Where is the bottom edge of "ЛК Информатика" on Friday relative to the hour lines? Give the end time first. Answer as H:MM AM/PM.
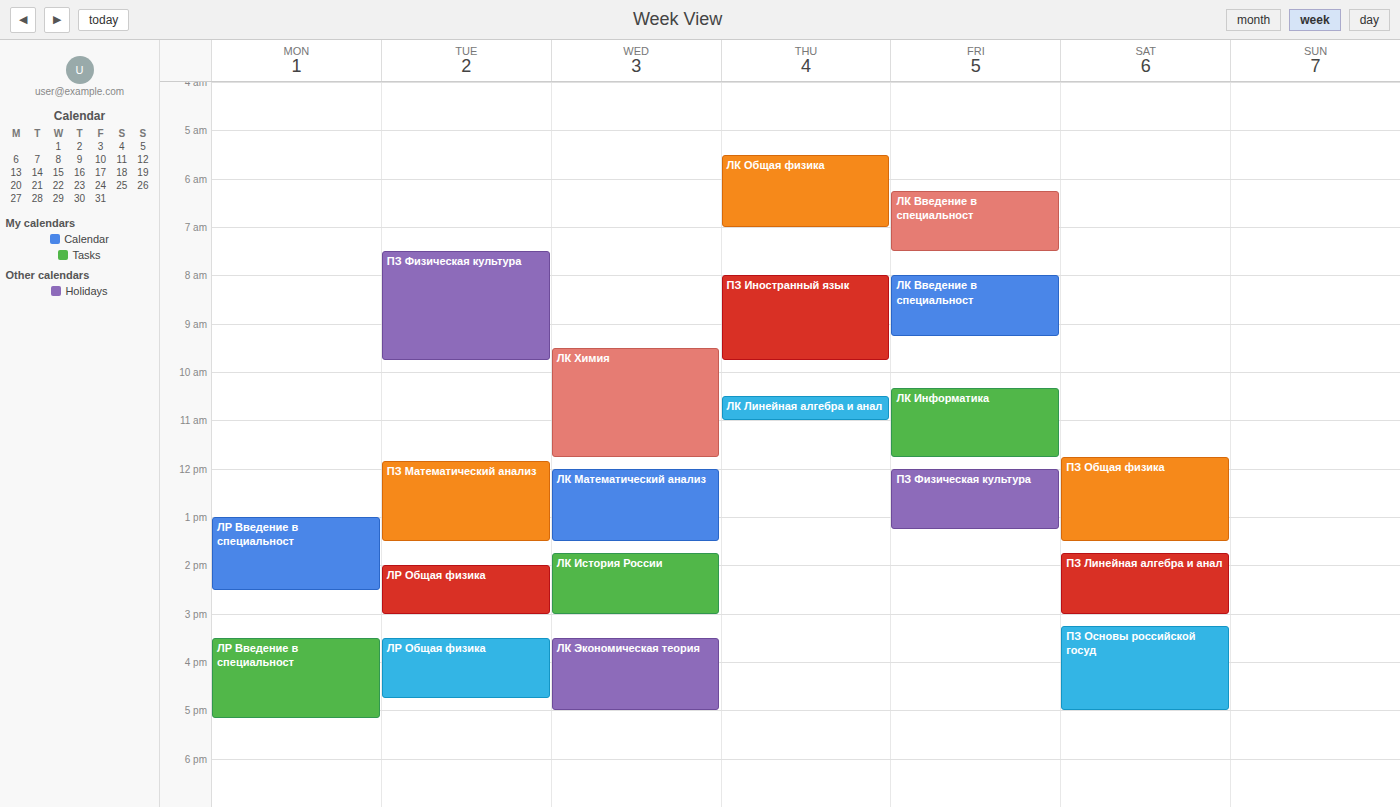
11:45 AM -- neither: three quarters of the way from the 11 AM line to the 12 PM line.